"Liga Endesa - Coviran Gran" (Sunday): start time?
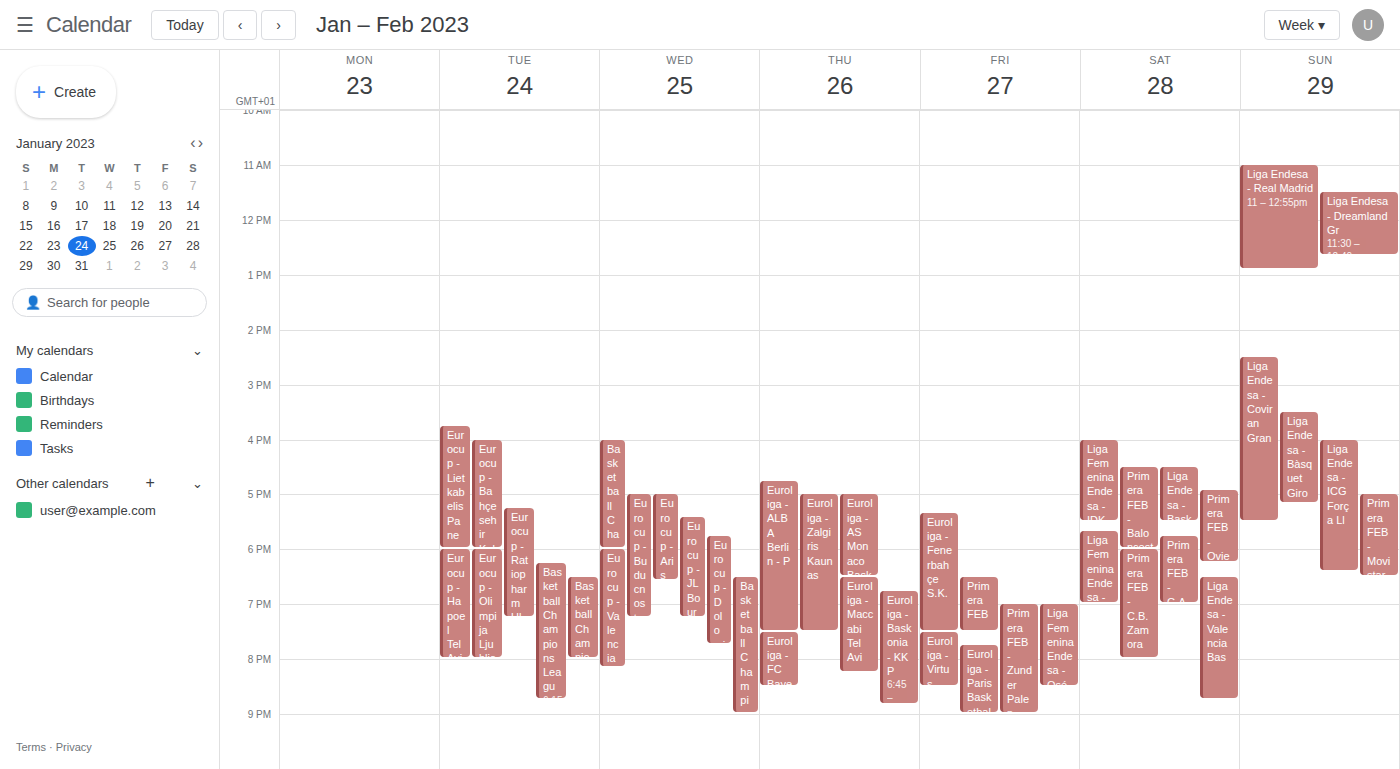
2:30 PM